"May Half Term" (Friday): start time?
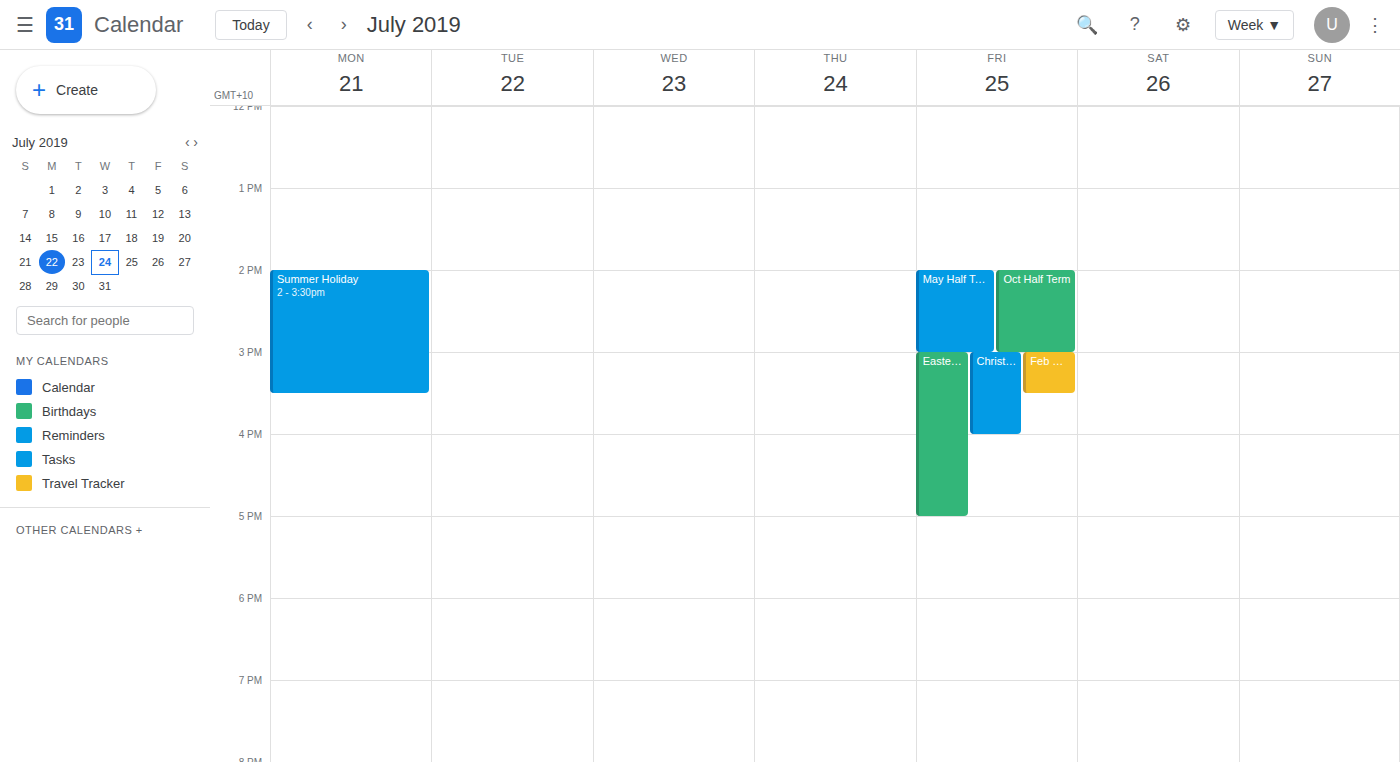
2:00 PM